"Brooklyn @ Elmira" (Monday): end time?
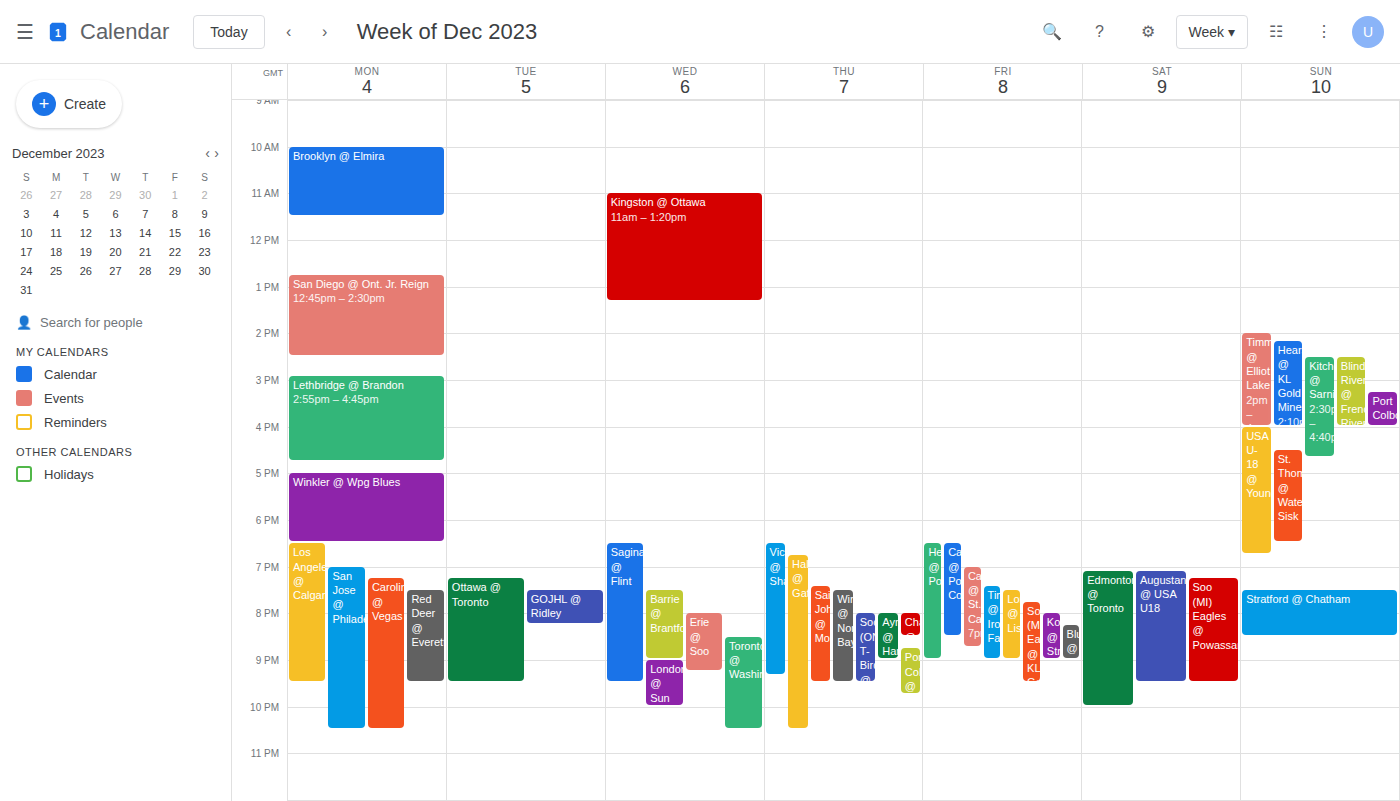
11:30 AM